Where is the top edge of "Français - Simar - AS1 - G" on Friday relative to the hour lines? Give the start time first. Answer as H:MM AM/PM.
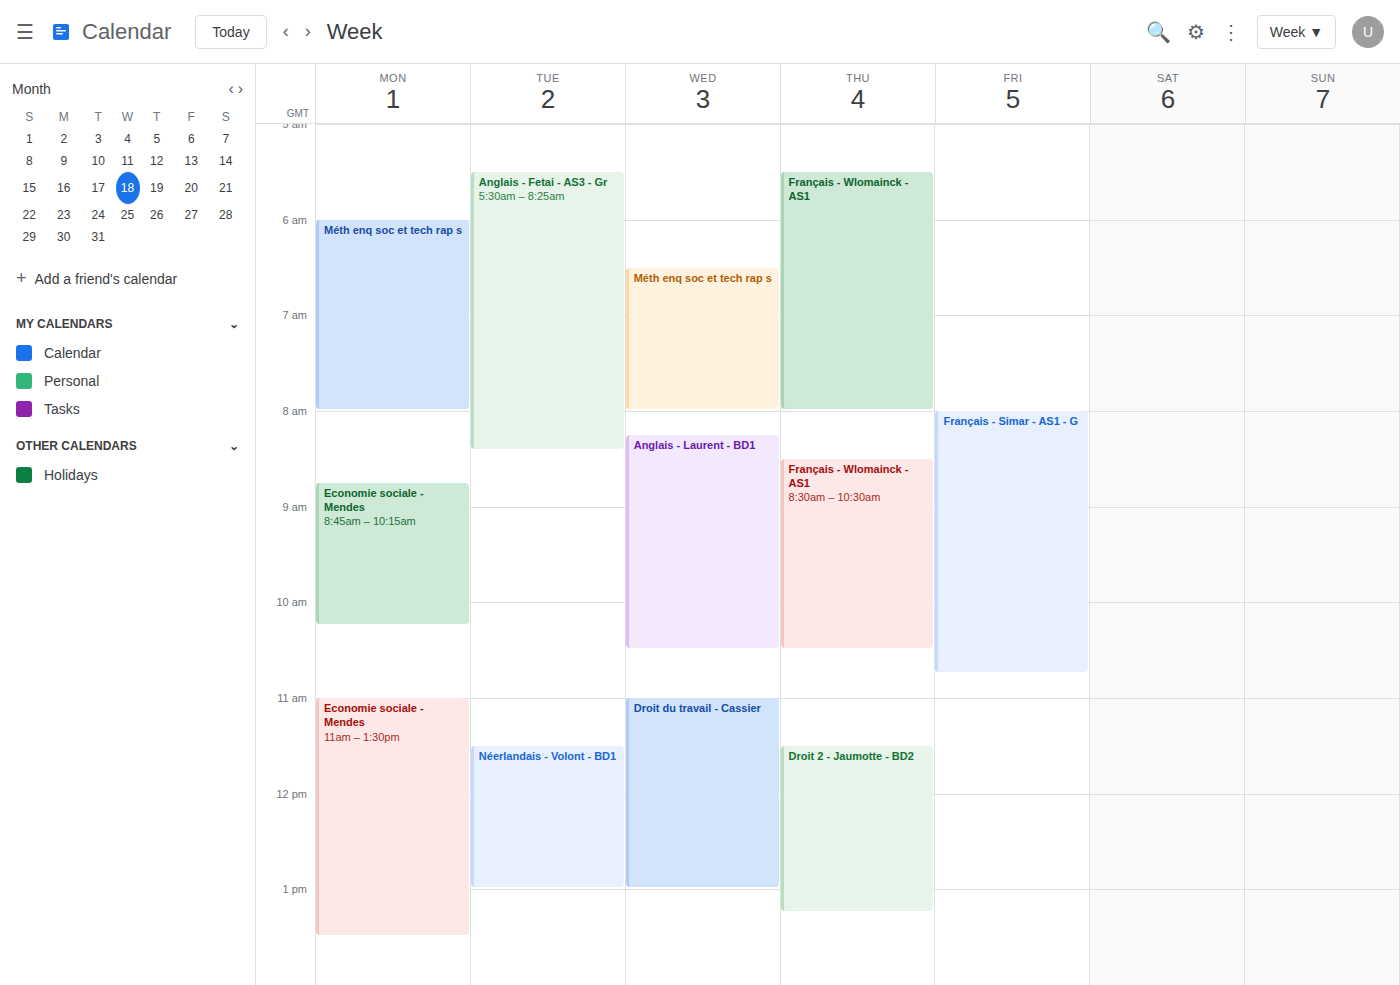
8:00 AM -- exactly on the 8 AM line.